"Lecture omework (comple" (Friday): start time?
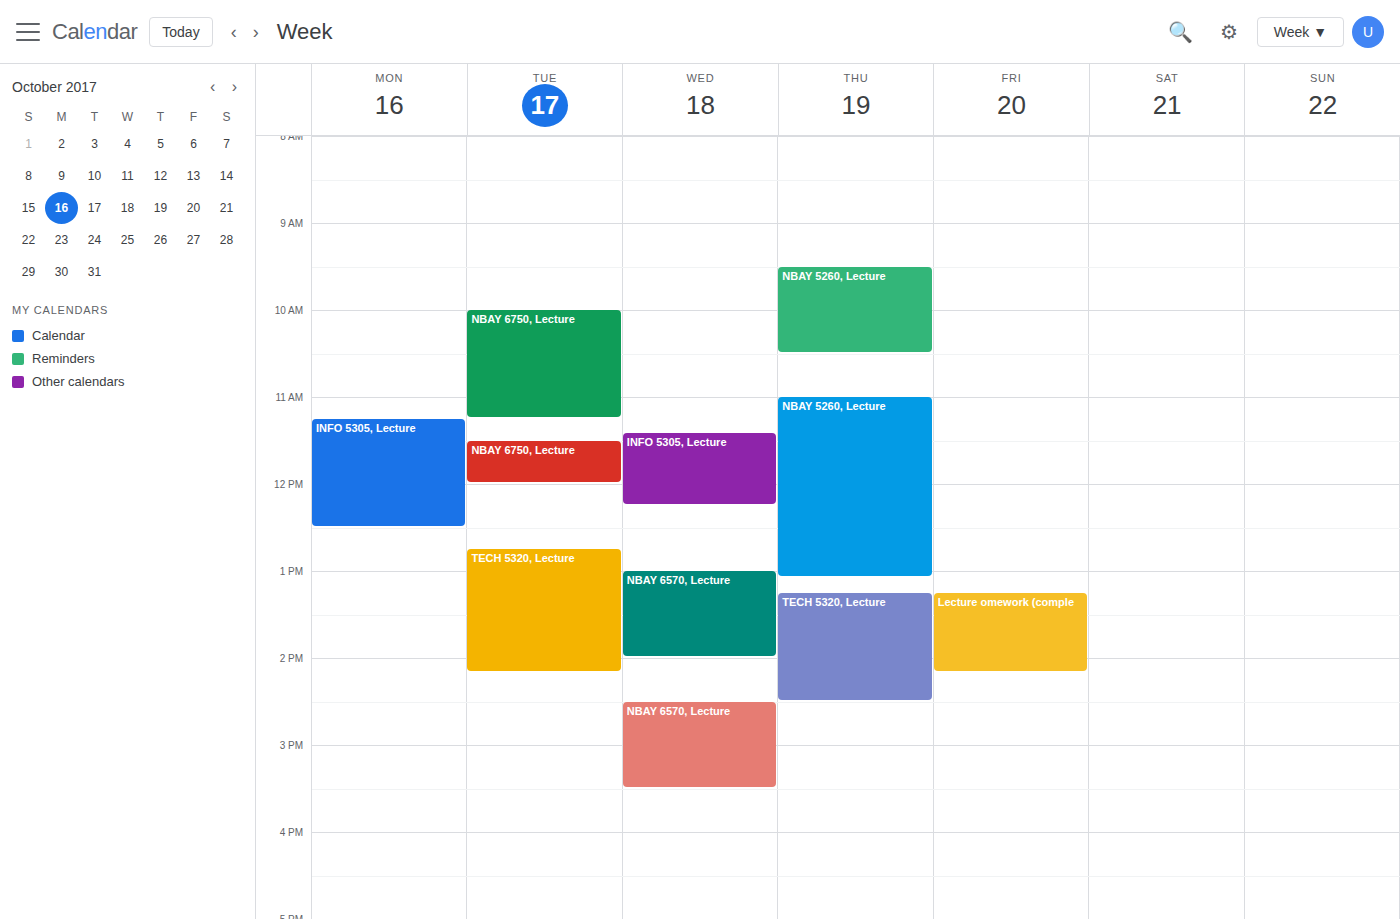
1:15 PM